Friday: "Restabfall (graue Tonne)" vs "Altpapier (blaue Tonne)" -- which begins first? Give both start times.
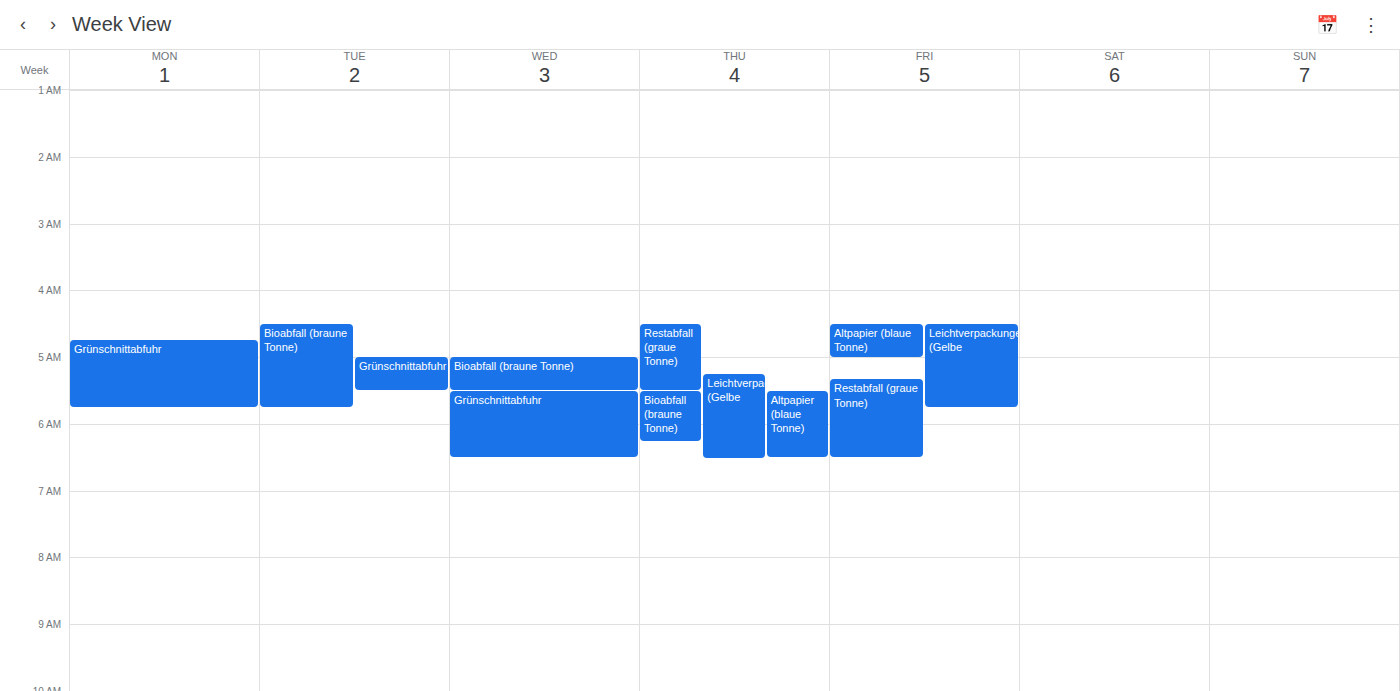
"Altpapier (blaue Tonne)" 4:30 AM; "Restabfall (graue Tonne)" 5:20 AM.